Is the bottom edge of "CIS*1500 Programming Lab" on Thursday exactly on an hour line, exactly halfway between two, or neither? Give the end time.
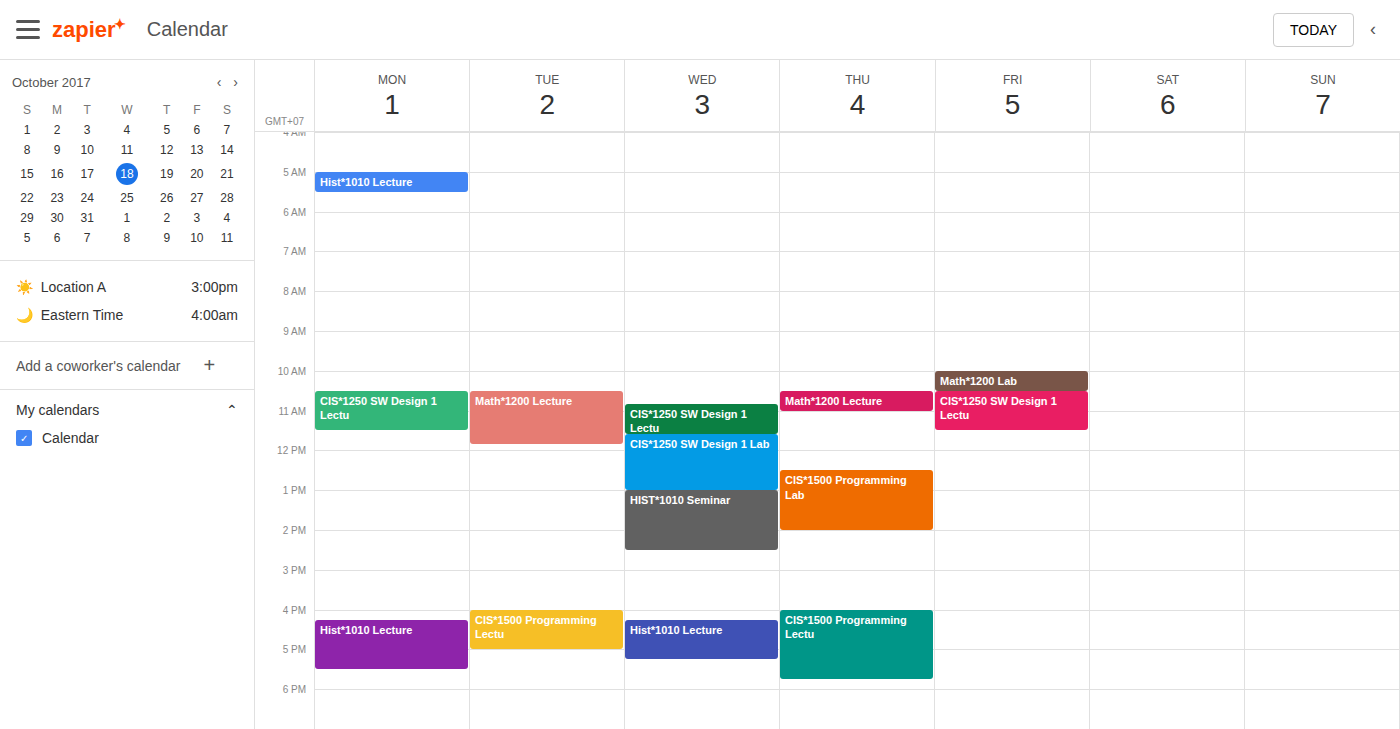
2:00 PM -- exactly on the 2 PM line.